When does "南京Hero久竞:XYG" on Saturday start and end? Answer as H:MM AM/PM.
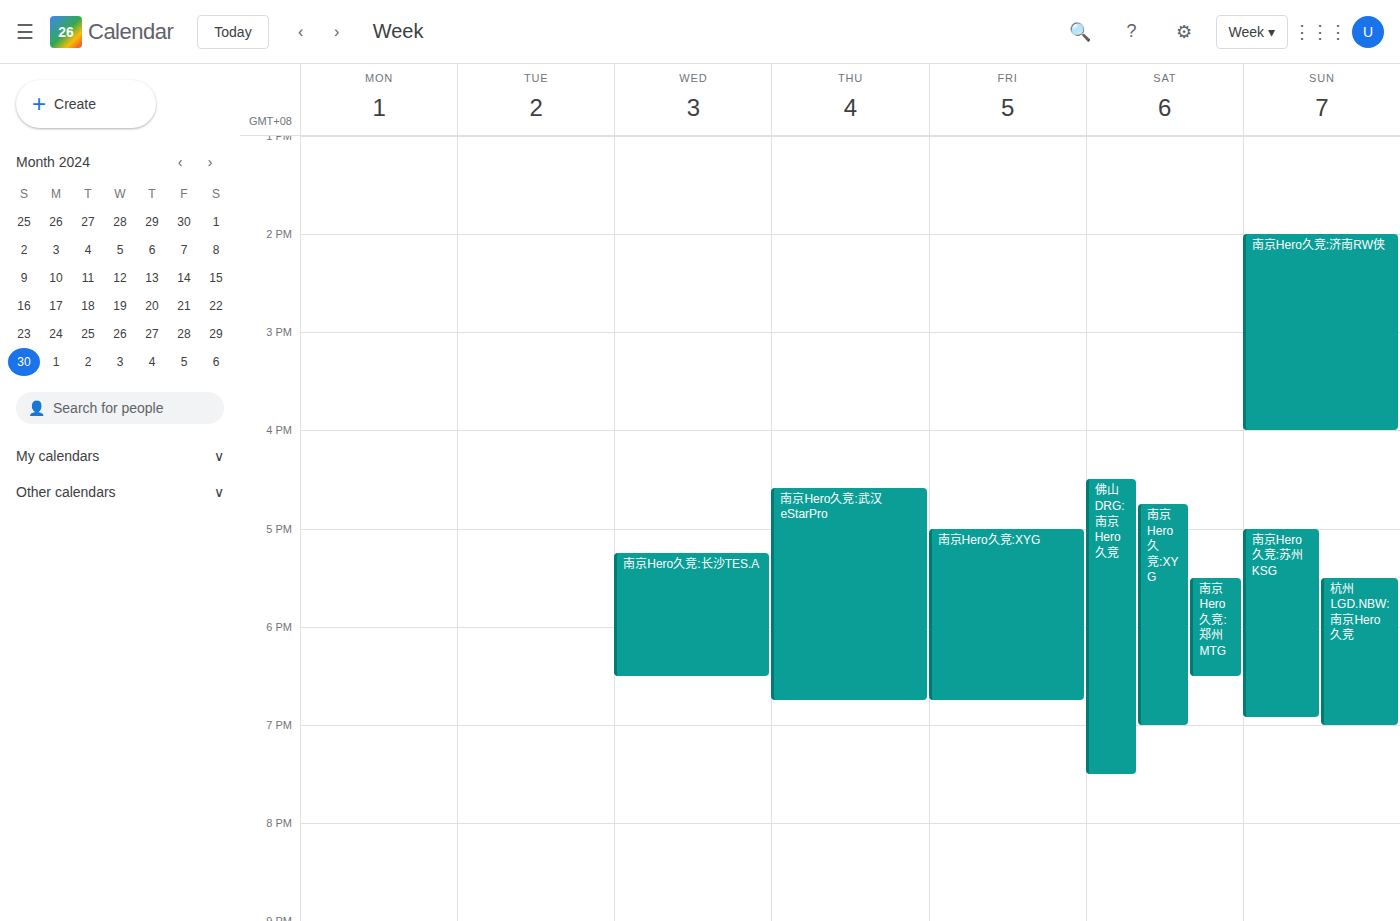
4:45 PM to 7:00 PM